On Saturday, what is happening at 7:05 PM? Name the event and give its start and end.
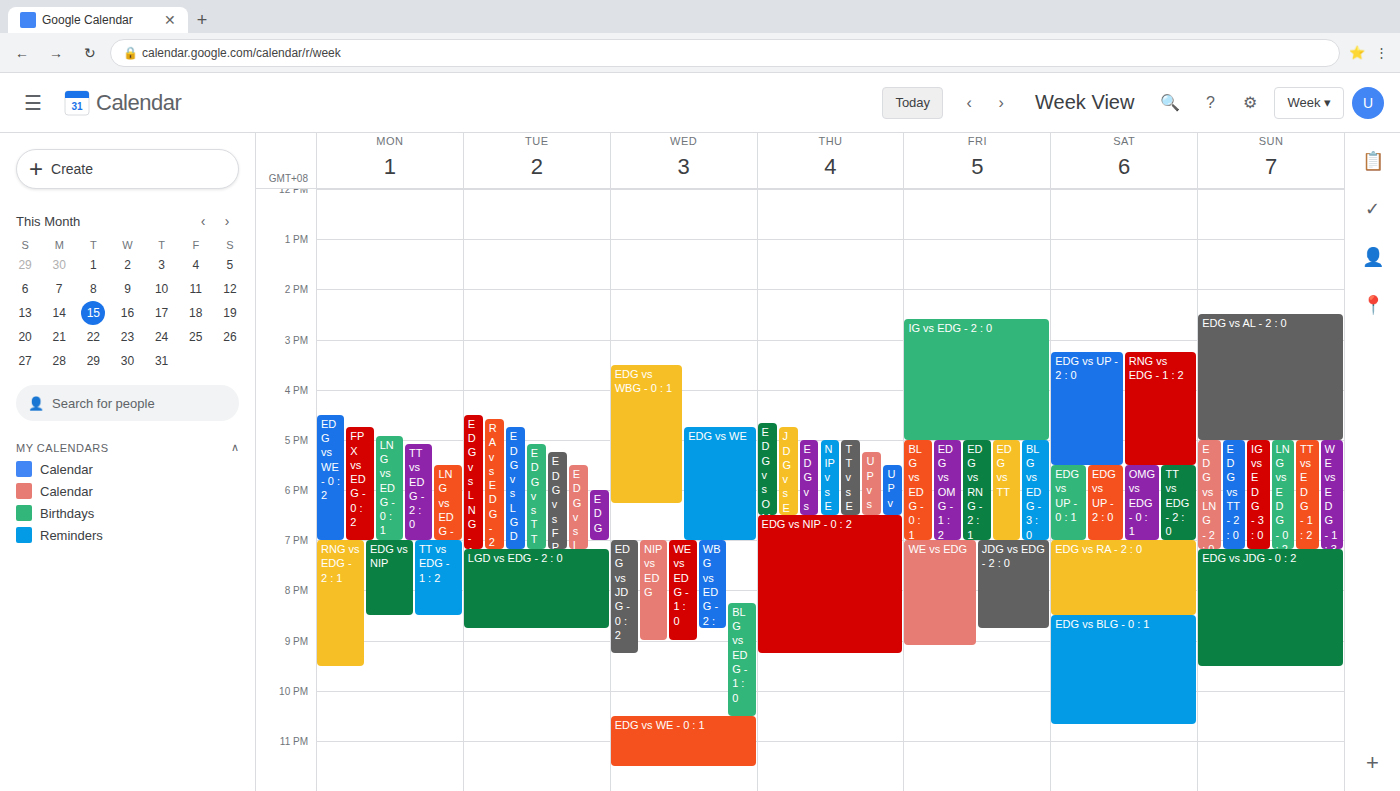
"EDG vs RA - 2 : 0", 7:00 PM to 8:30 PM